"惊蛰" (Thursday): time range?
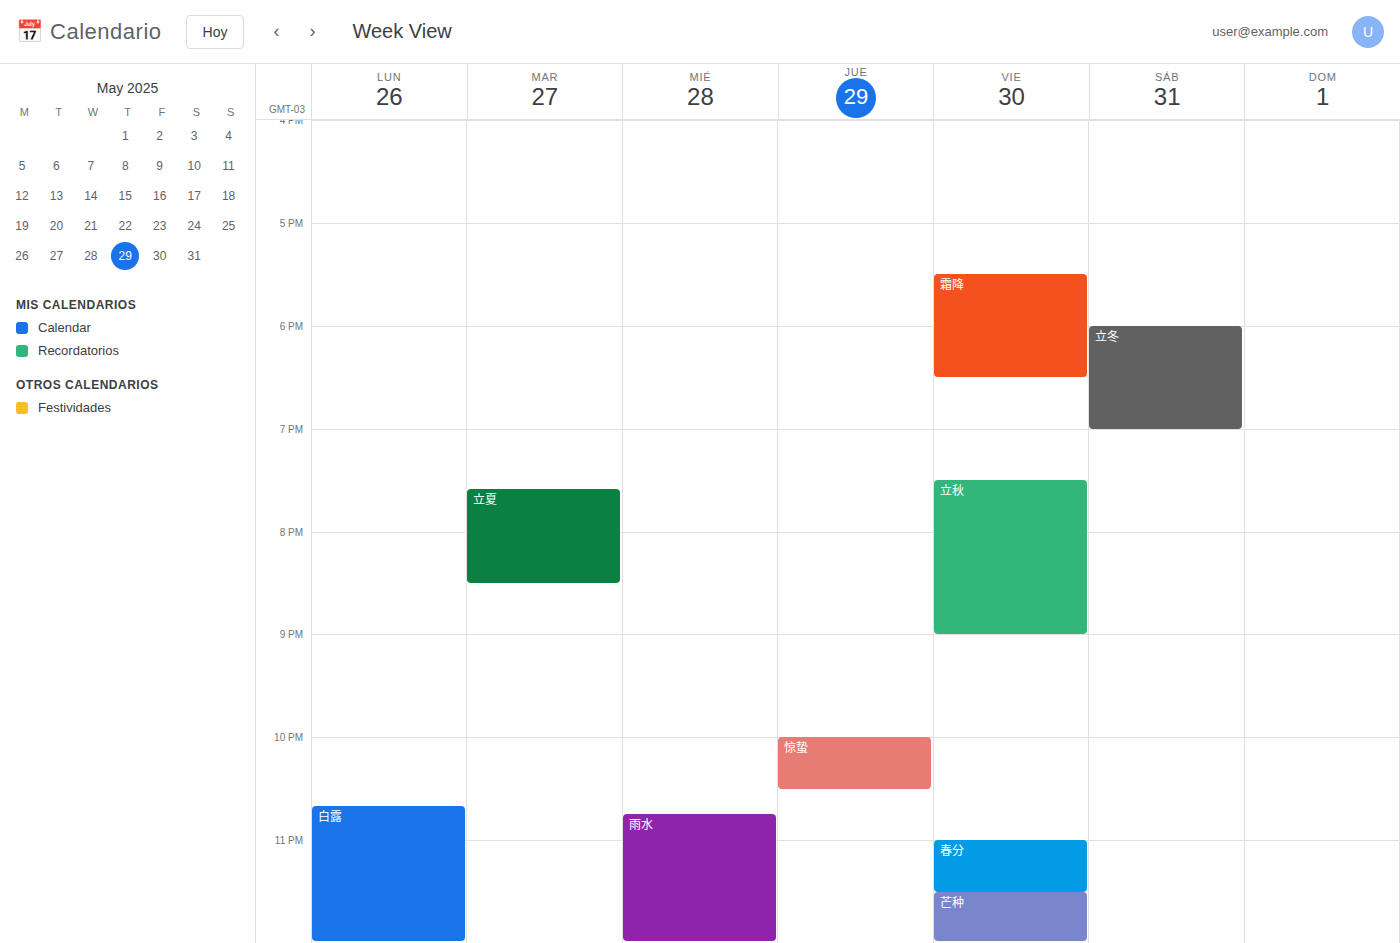
22:00 to 22:30